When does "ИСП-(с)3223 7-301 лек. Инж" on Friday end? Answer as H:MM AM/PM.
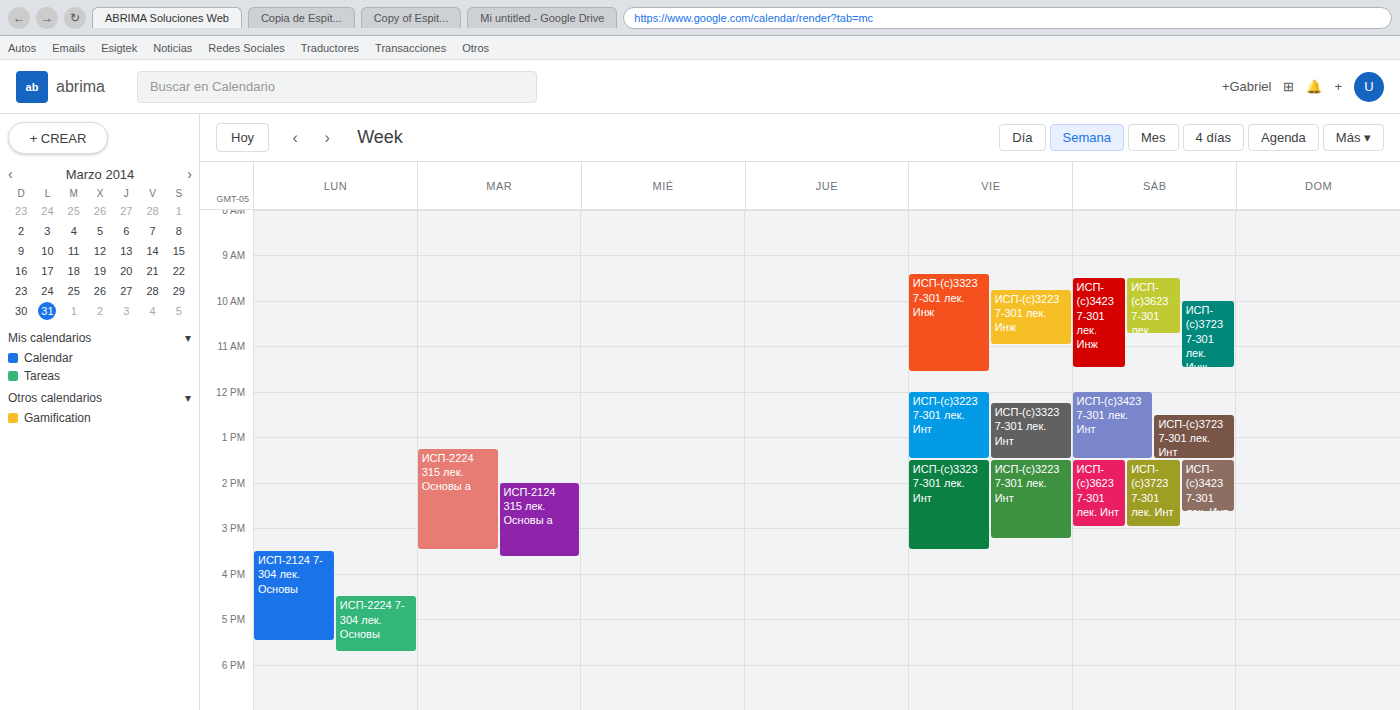
11:00 AM